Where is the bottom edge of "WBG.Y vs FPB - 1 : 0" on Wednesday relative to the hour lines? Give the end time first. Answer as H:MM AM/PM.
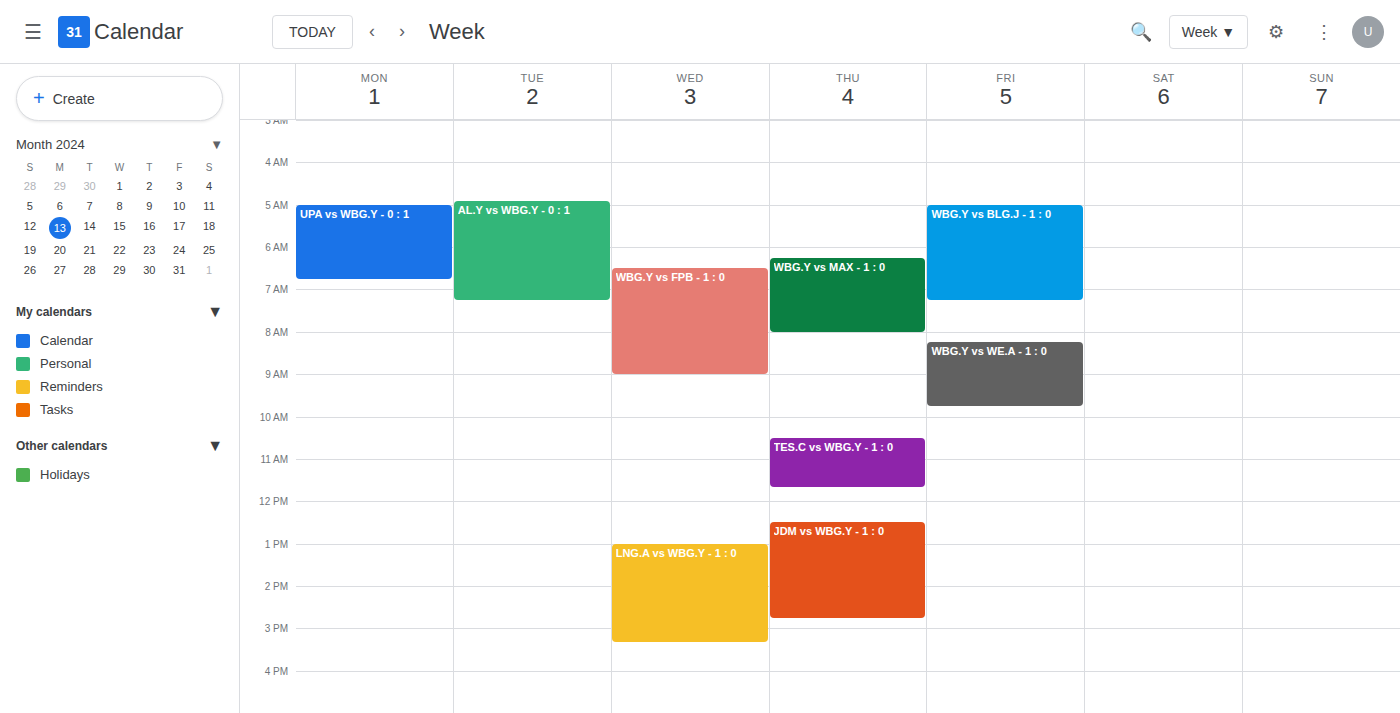
9:00 AM -- exactly on the 9 AM line.